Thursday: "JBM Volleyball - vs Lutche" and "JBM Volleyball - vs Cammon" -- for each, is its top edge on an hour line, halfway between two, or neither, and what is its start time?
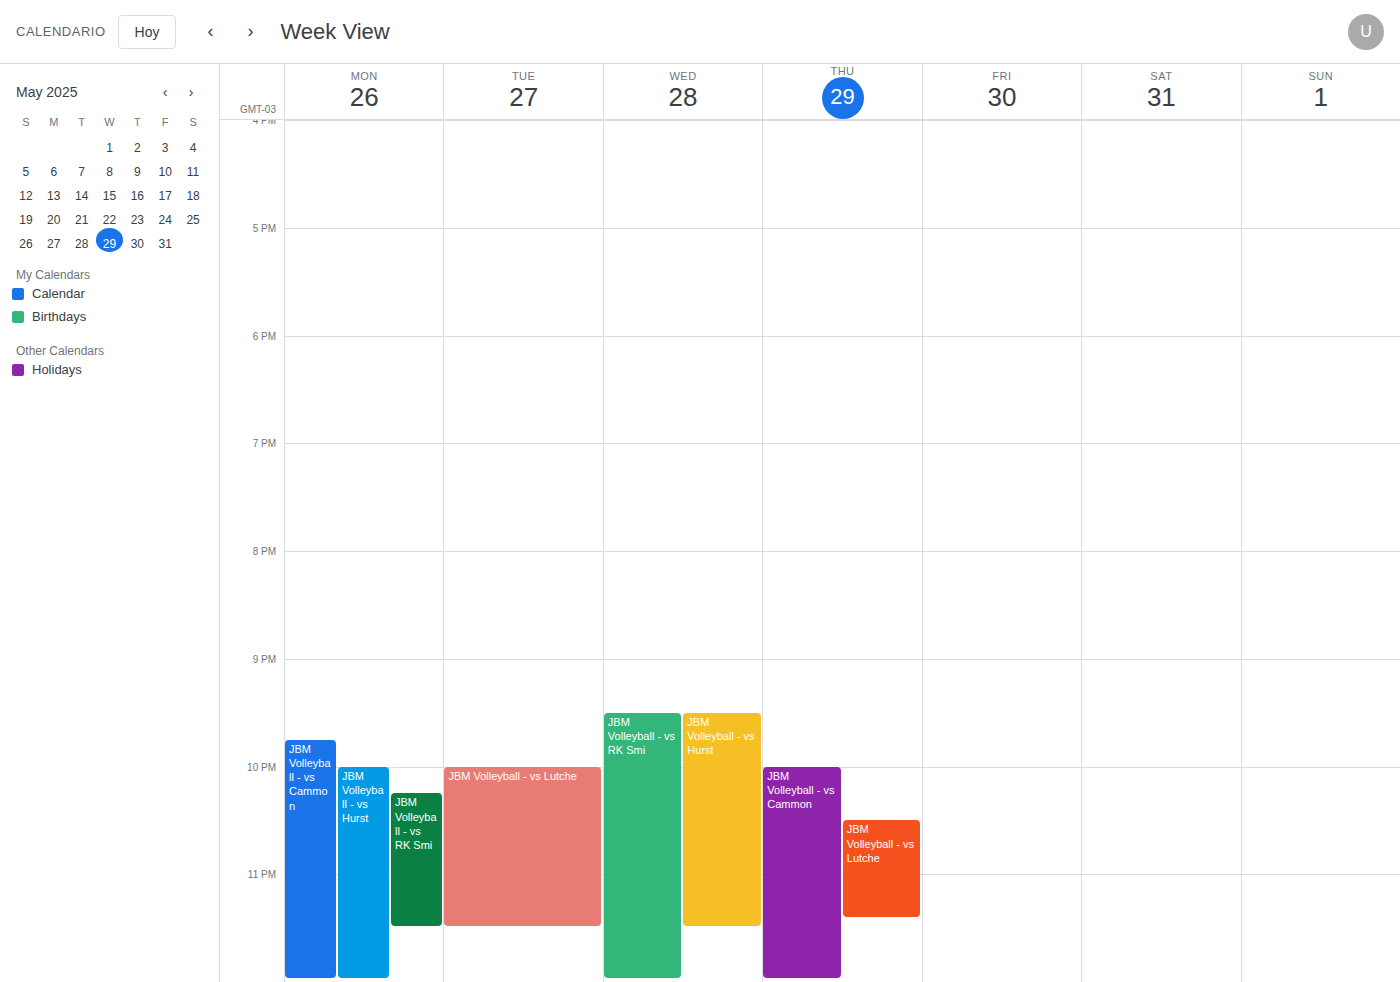
"JBM Volleyball - vs Lutche": 10:30 PM, halfway between the 10 PM and 11 PM lines. "JBM Volleyball - vs Cammon": 10:00 PM, exactly on the 10 PM line.